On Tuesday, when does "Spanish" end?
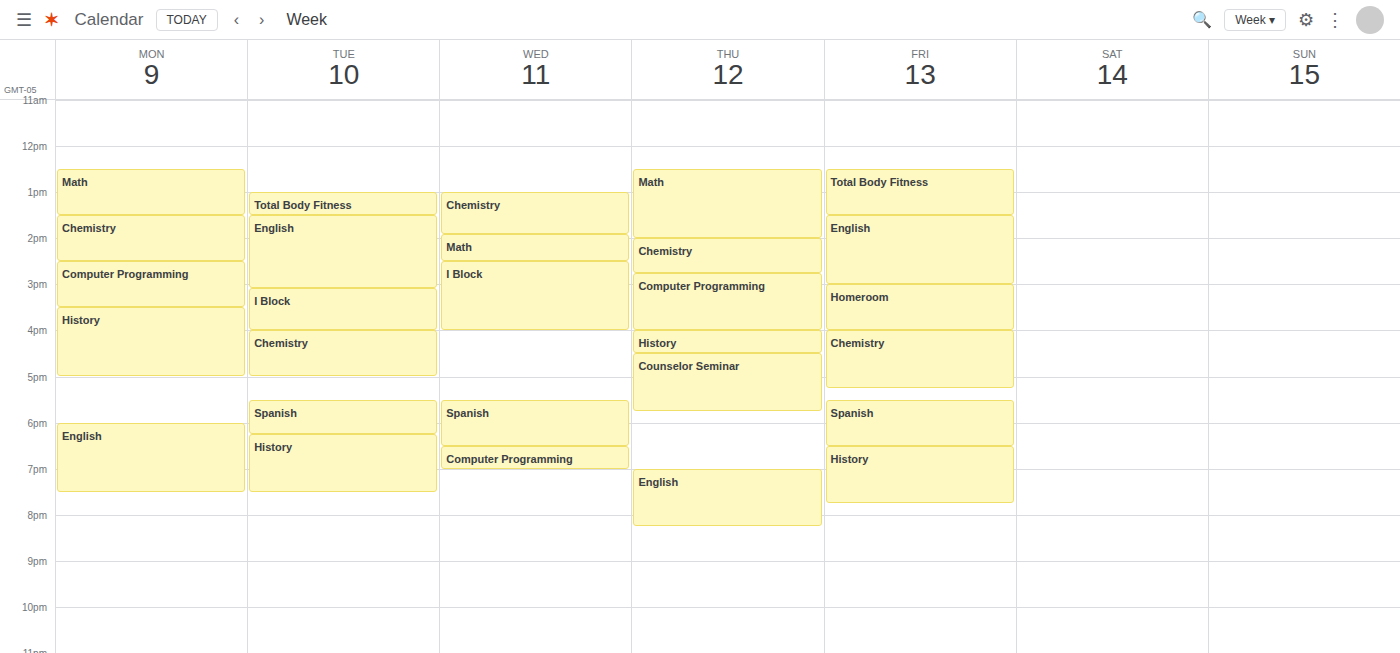
6:15 PM